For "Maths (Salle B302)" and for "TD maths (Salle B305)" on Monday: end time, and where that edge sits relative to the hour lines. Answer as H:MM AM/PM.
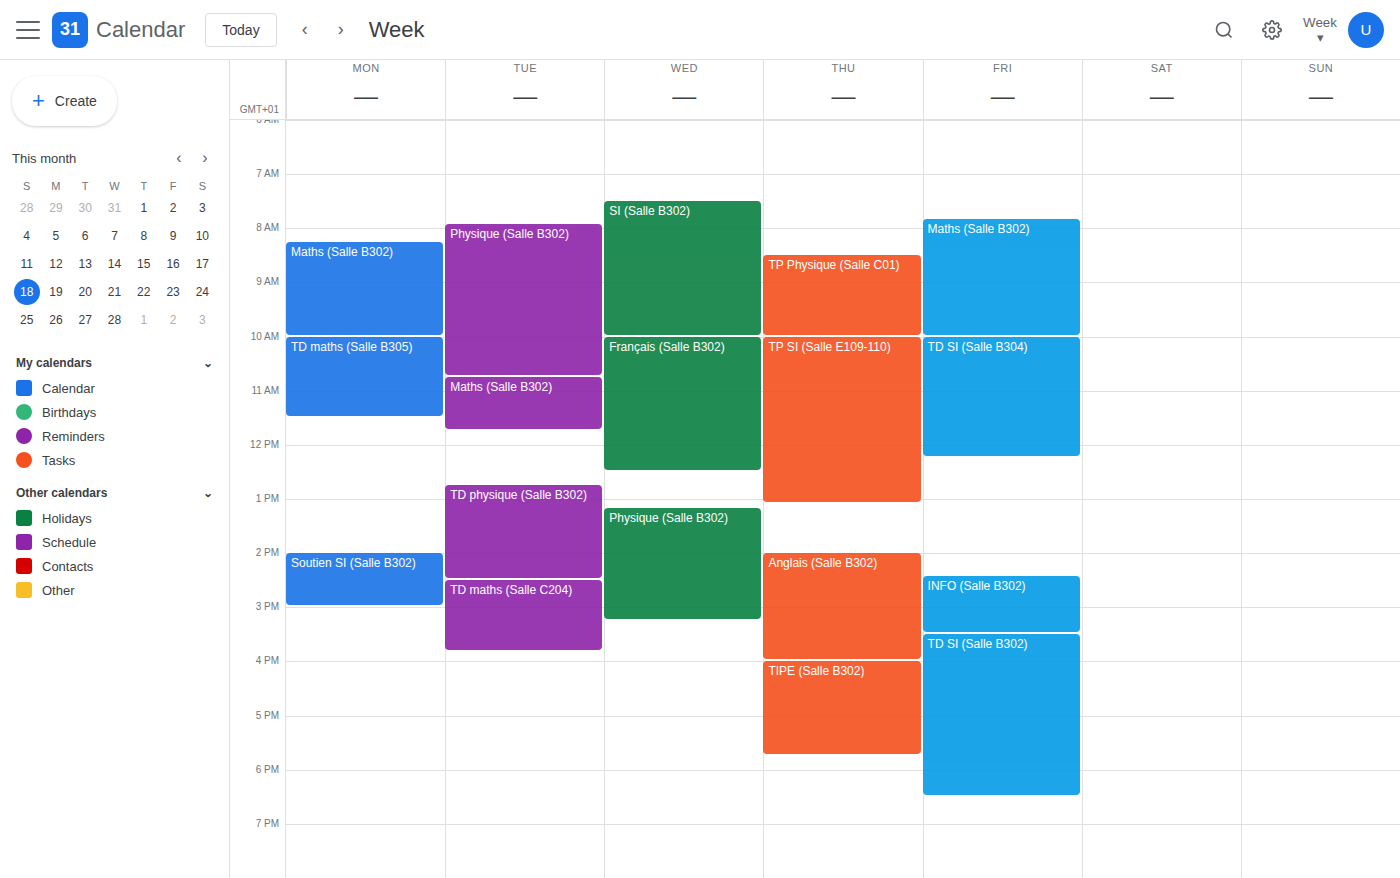
"Maths (Salle B302)": 10:00 AM, exactly on the 10 AM line. "TD maths (Salle B305)": 11:30 AM, halfway between the 11 AM and 12 PM lines.